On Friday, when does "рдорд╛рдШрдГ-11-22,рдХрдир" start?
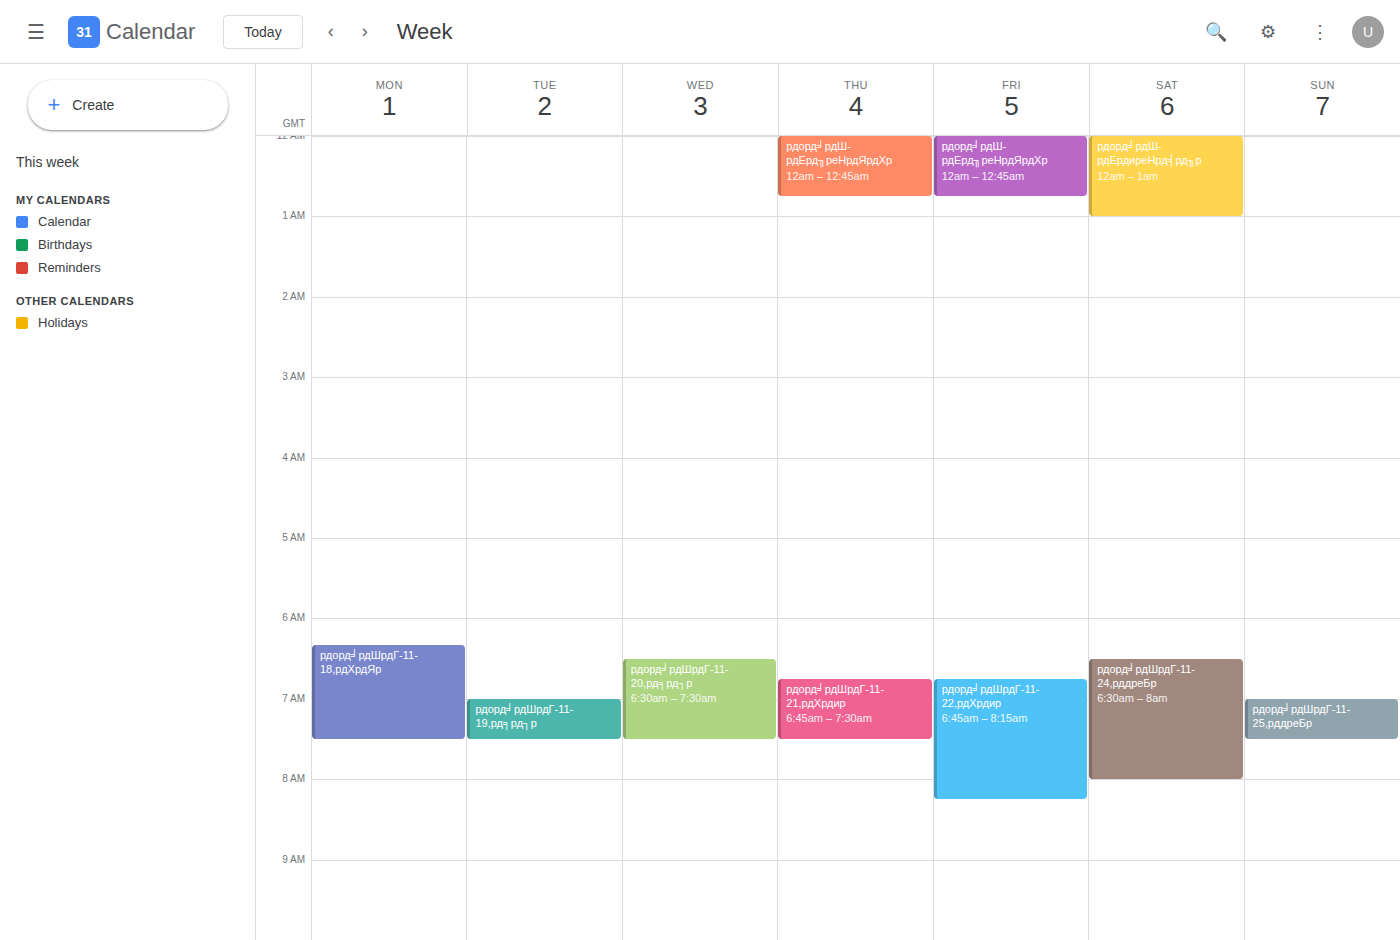
6:45 AM